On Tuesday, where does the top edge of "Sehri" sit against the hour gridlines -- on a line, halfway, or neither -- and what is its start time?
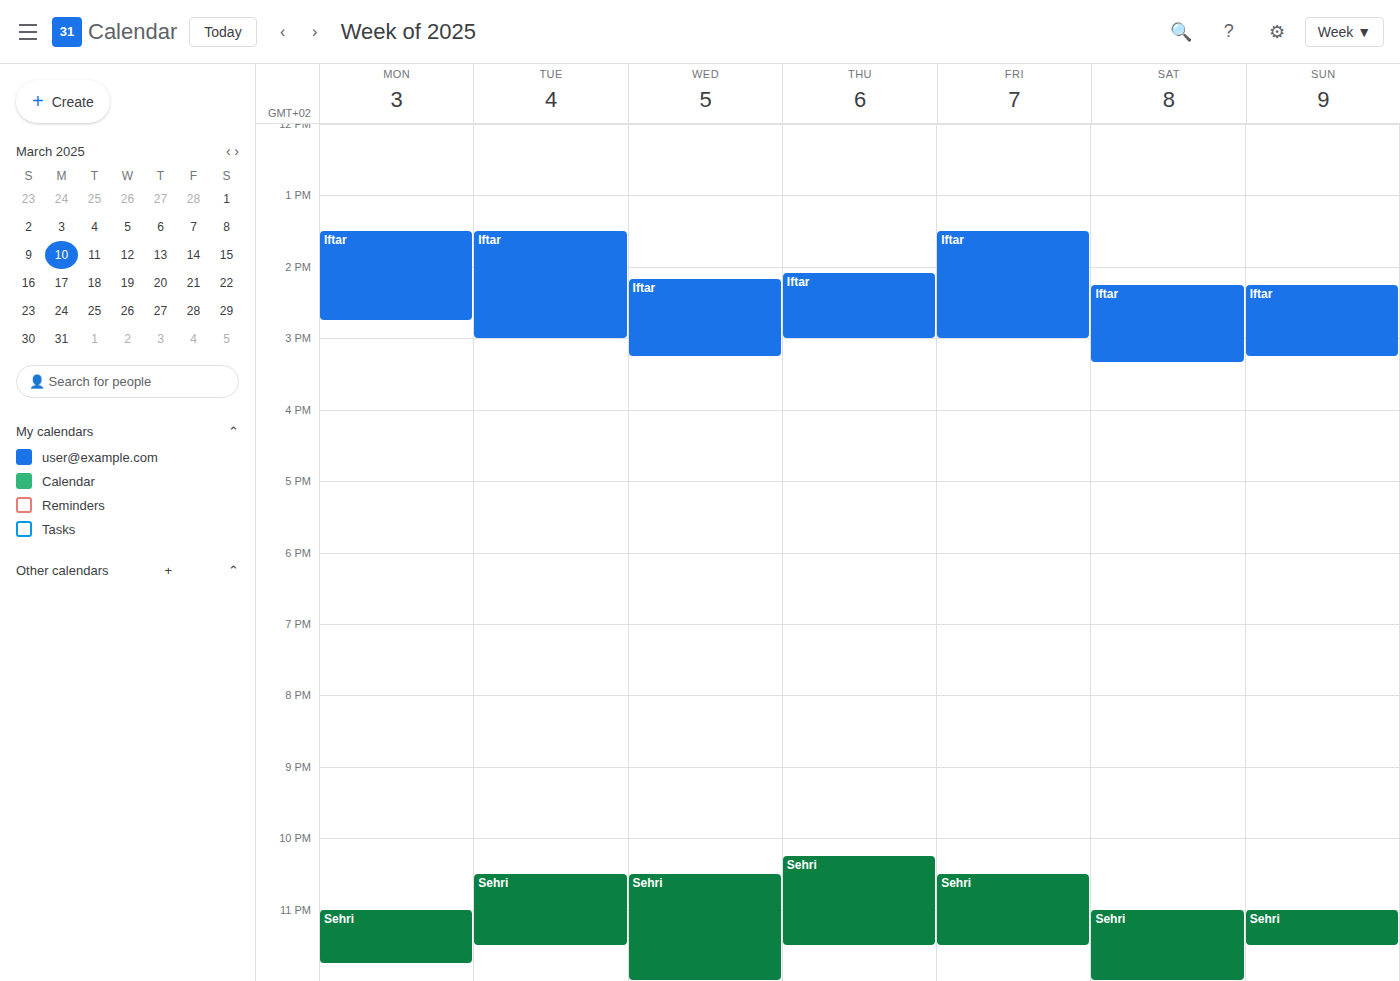
10:30 PM -- halfway between the 10 PM and 11 PM lines.